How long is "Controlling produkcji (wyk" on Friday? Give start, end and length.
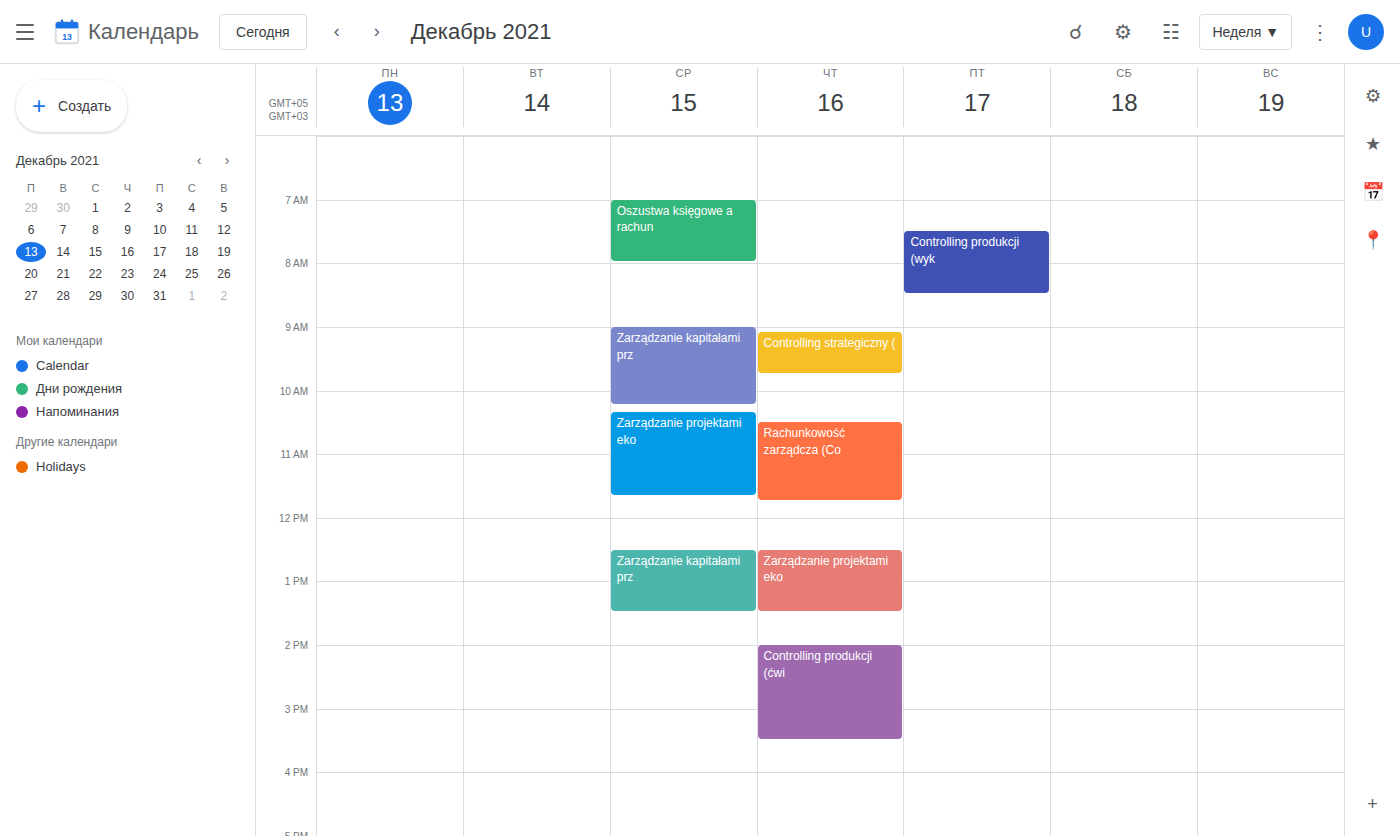
7:30 AM to 8:30 AM, 1 hour